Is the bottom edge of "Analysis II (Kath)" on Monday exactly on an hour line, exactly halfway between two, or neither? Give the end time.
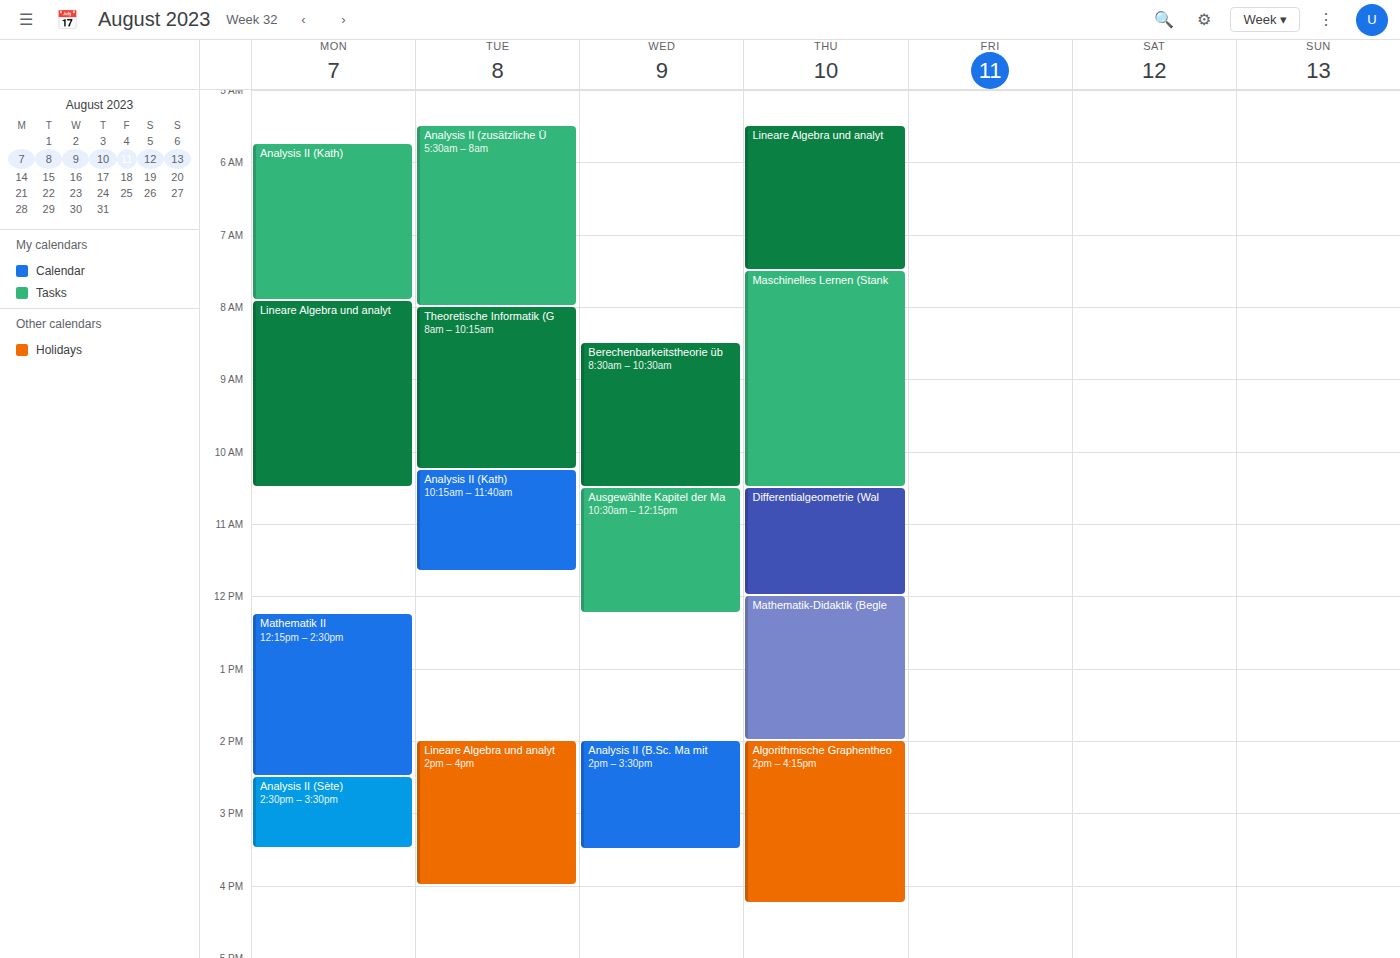
7:55 AM -- neither: 55 minutes below the 7 AM line and 5 minutes above the 8 AM line.